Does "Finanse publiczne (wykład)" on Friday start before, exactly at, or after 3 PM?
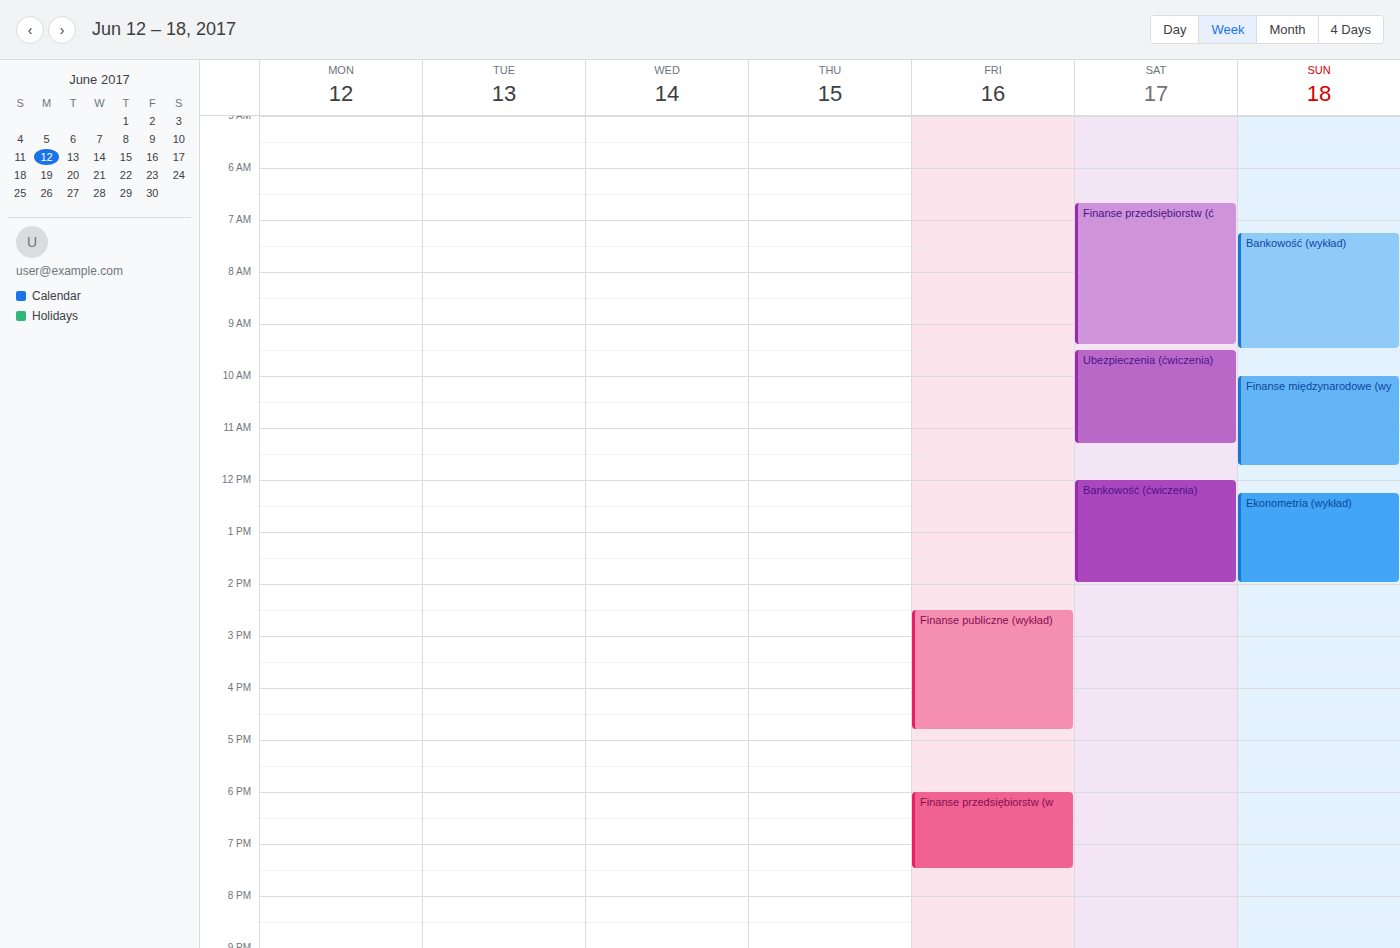
2:30 PM -- before 3 PM, 30 minutes above the 3 PM line.